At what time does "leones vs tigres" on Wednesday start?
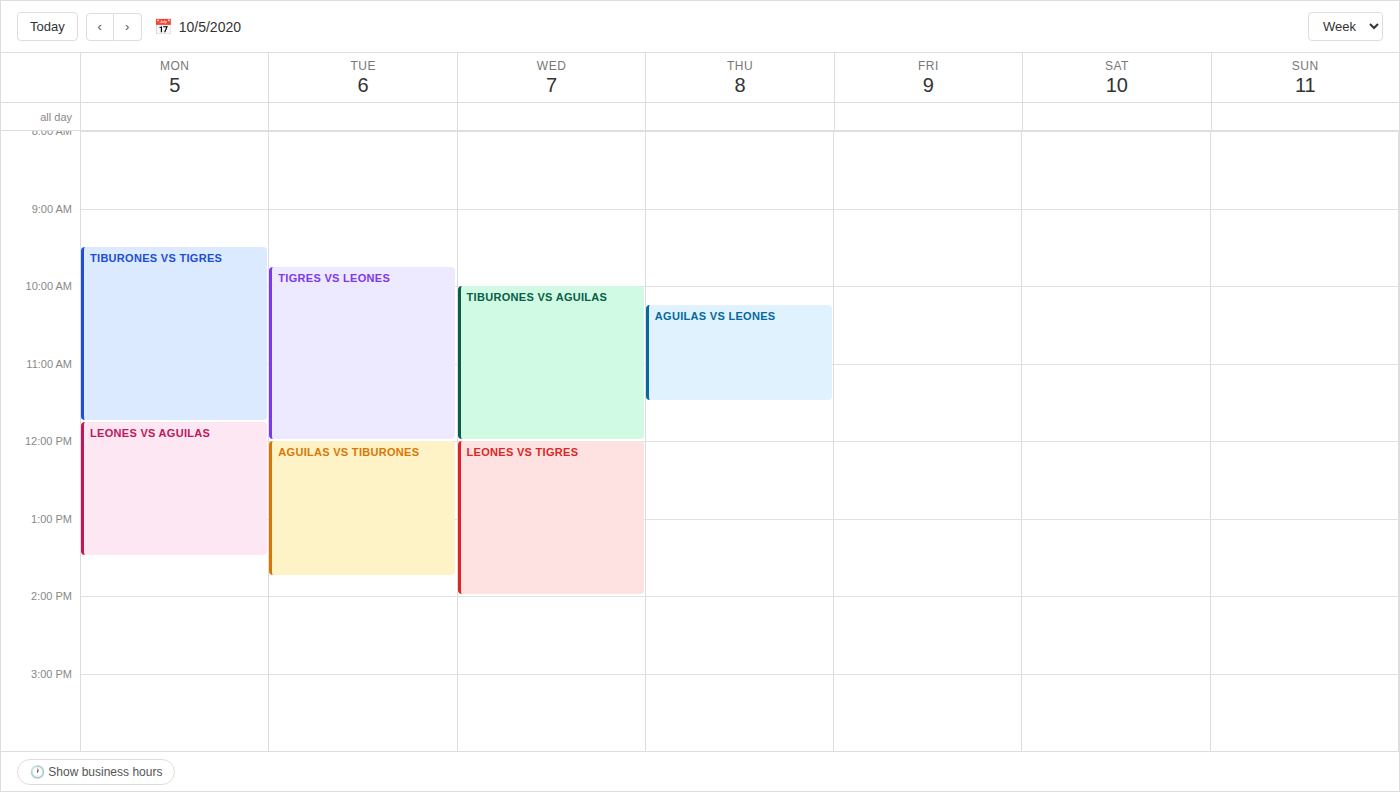
12:00